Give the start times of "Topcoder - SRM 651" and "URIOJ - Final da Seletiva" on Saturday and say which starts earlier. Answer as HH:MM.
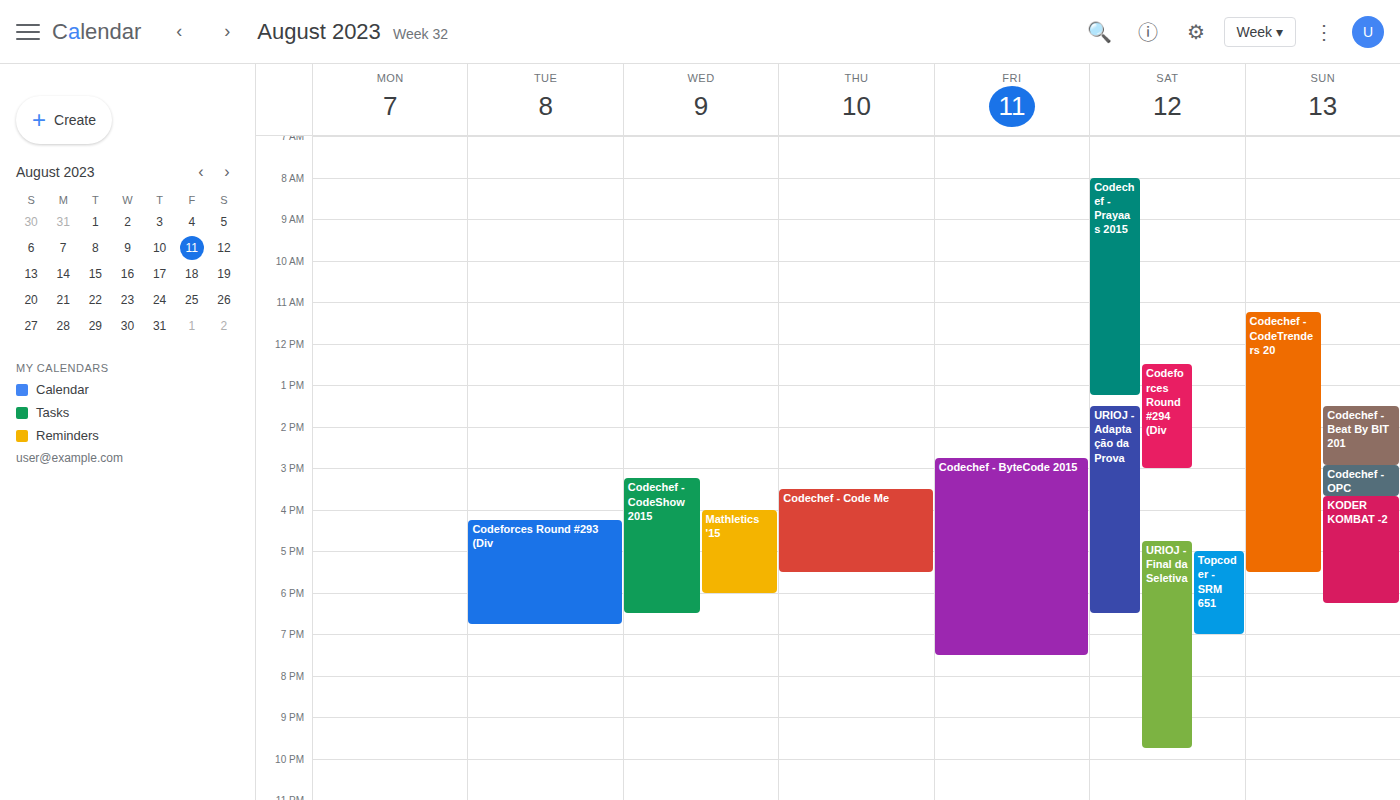
"URIOJ - Final da Seletiva" 16:45; "Topcoder - SRM 651" 17:00.